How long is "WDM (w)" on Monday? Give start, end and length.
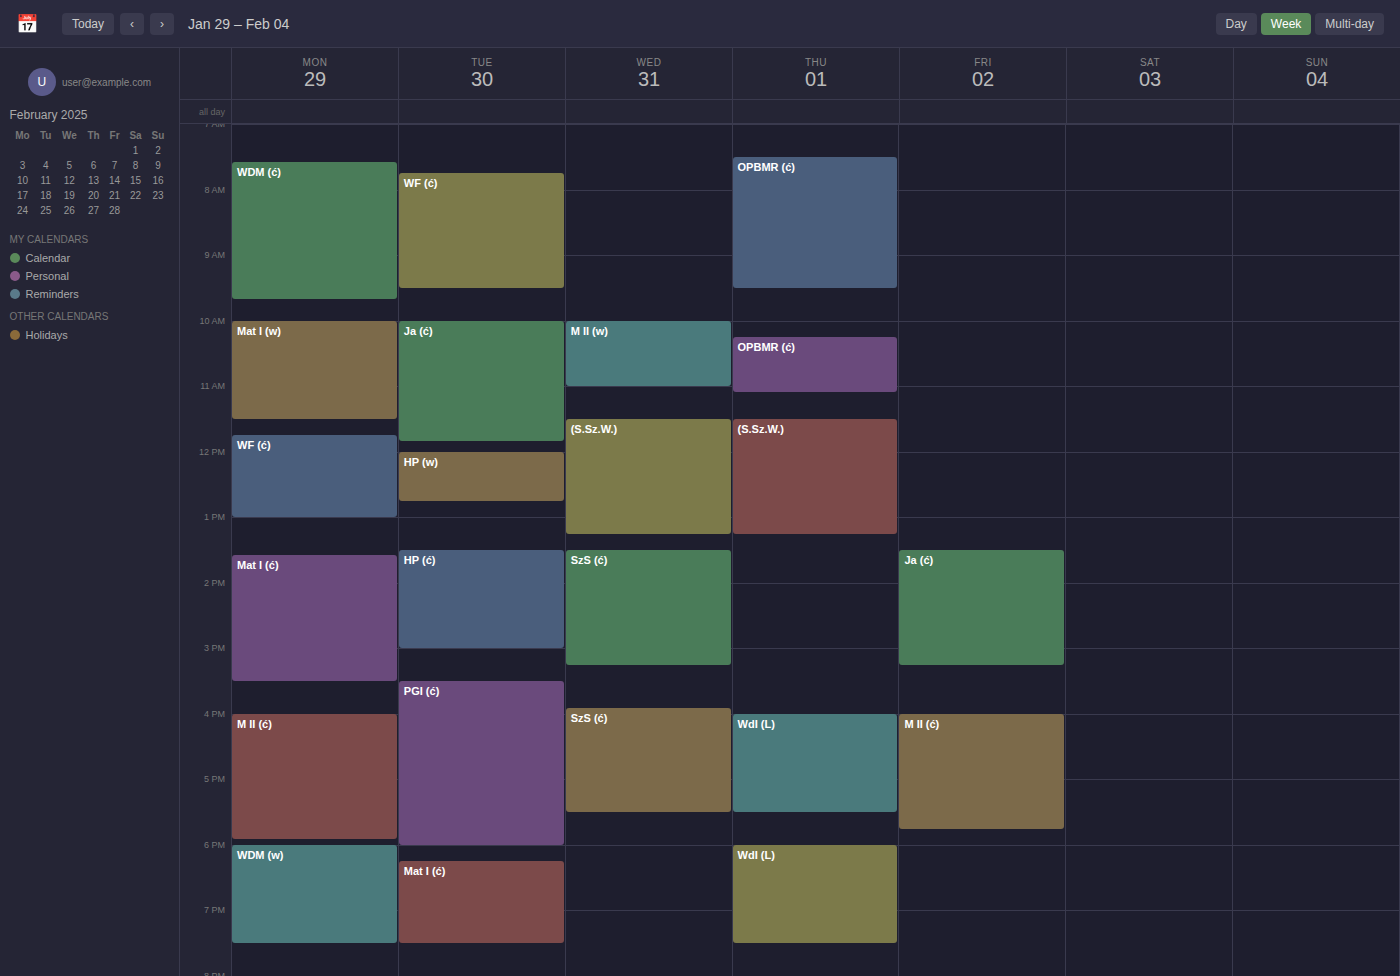
6:00 PM to 7:30 PM, 1 hour 30 minutes